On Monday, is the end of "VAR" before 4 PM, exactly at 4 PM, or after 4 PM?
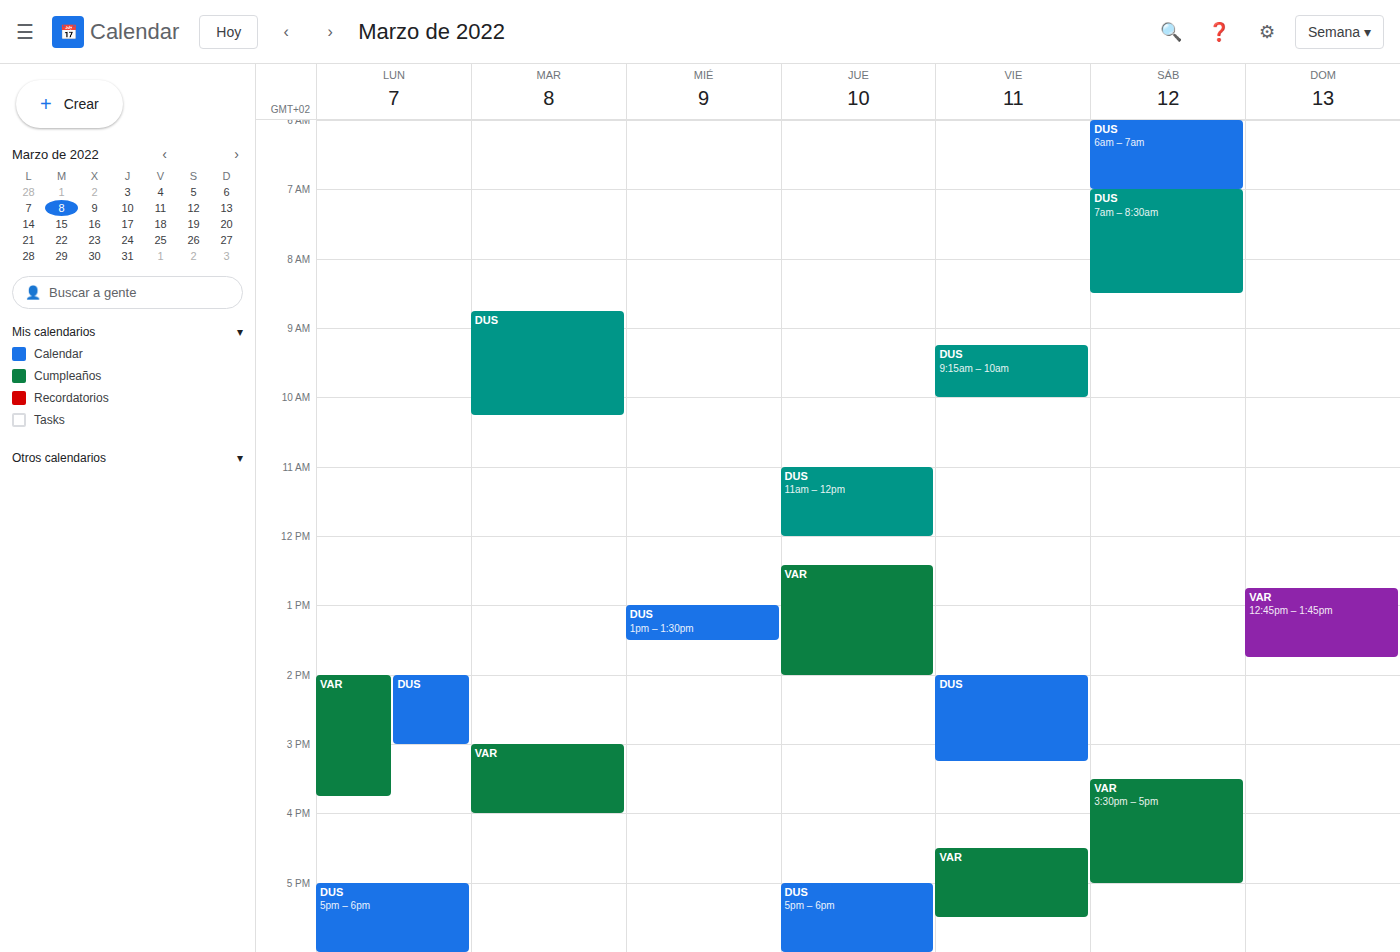
3:45 PM -- before 4 PM, 15 minutes above the 4 PM line.